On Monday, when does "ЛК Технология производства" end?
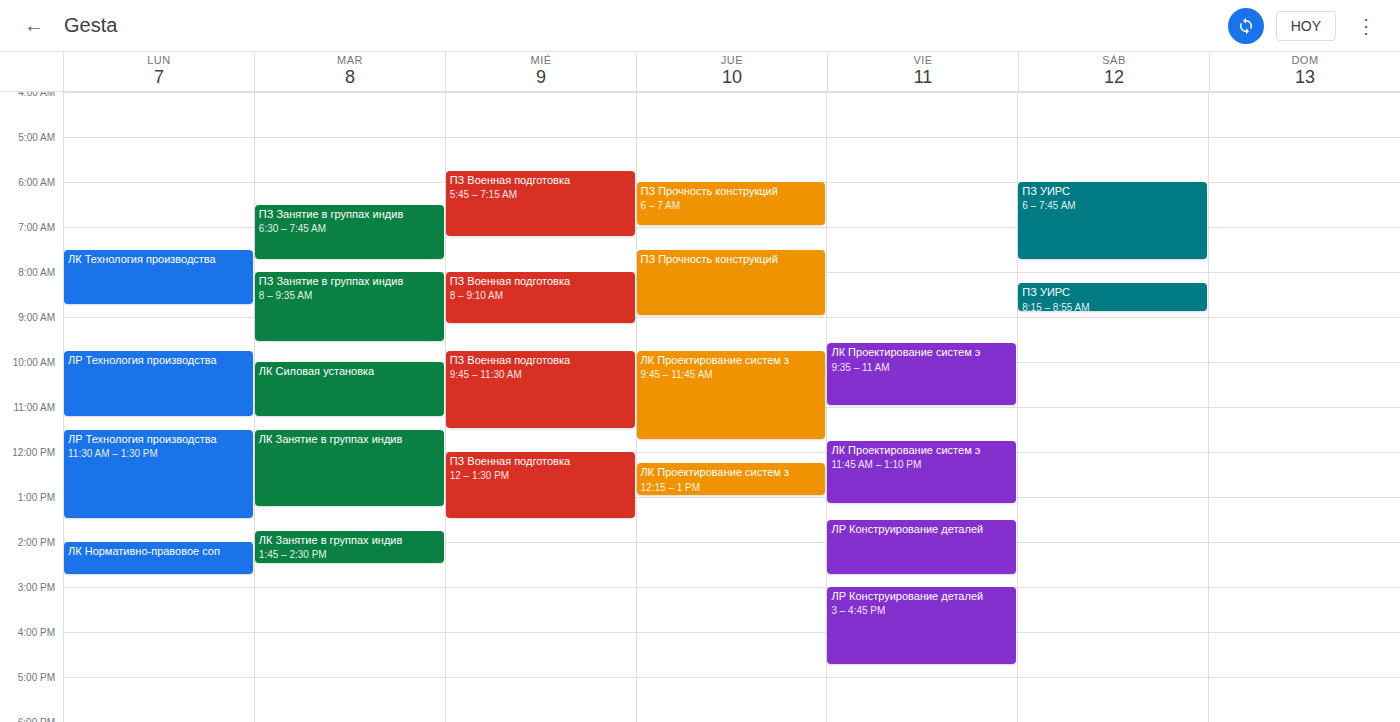
8:45 AM